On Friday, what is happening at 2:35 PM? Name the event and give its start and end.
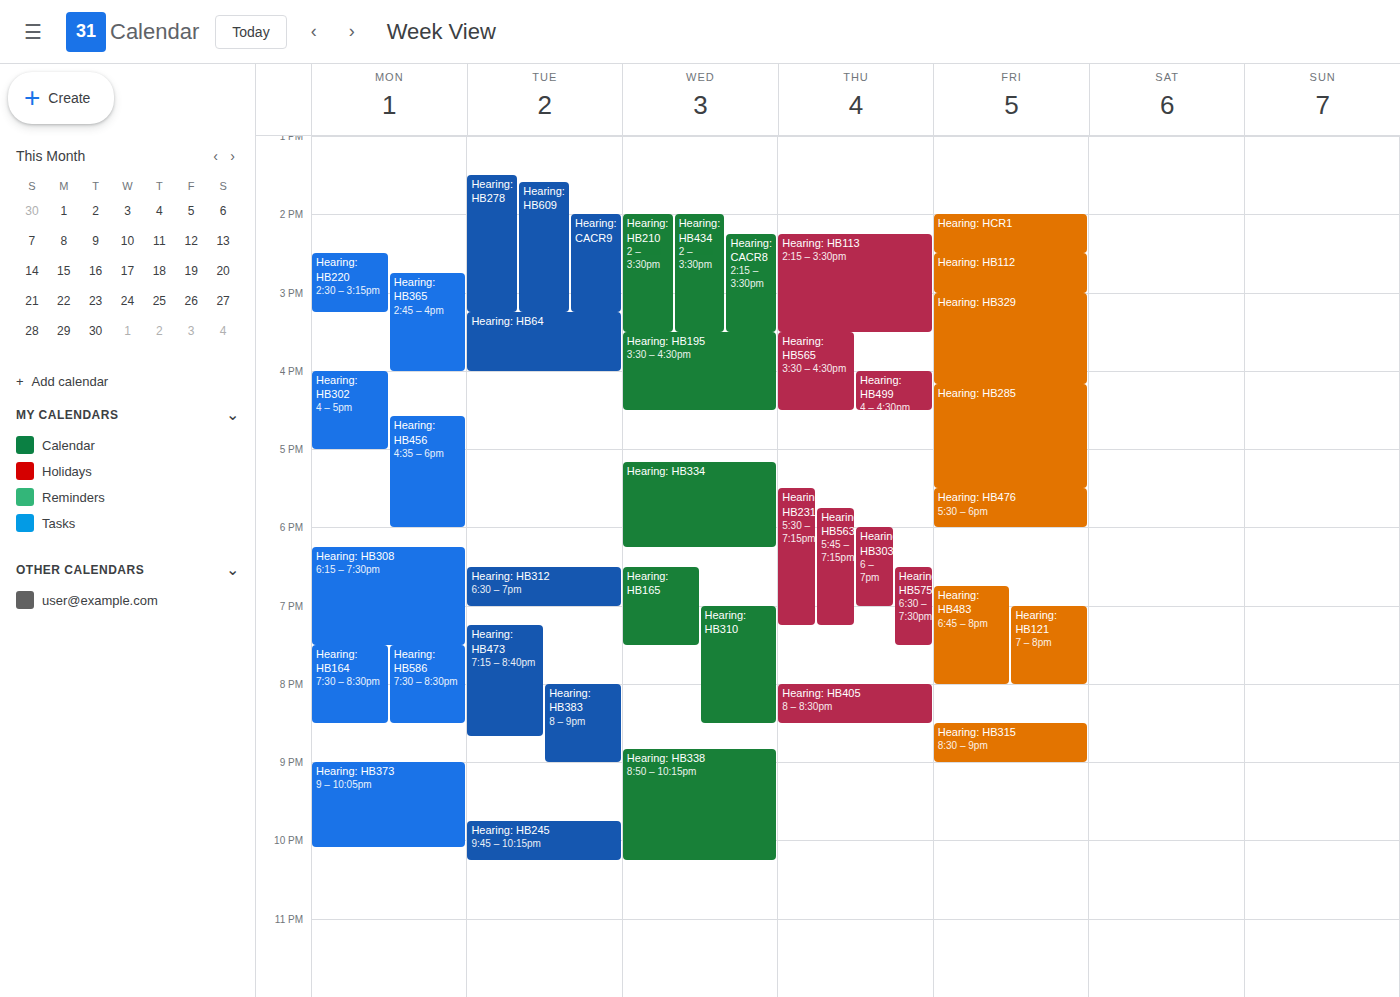
"Hearing: HB112", 2:30 PM to 3:00 PM